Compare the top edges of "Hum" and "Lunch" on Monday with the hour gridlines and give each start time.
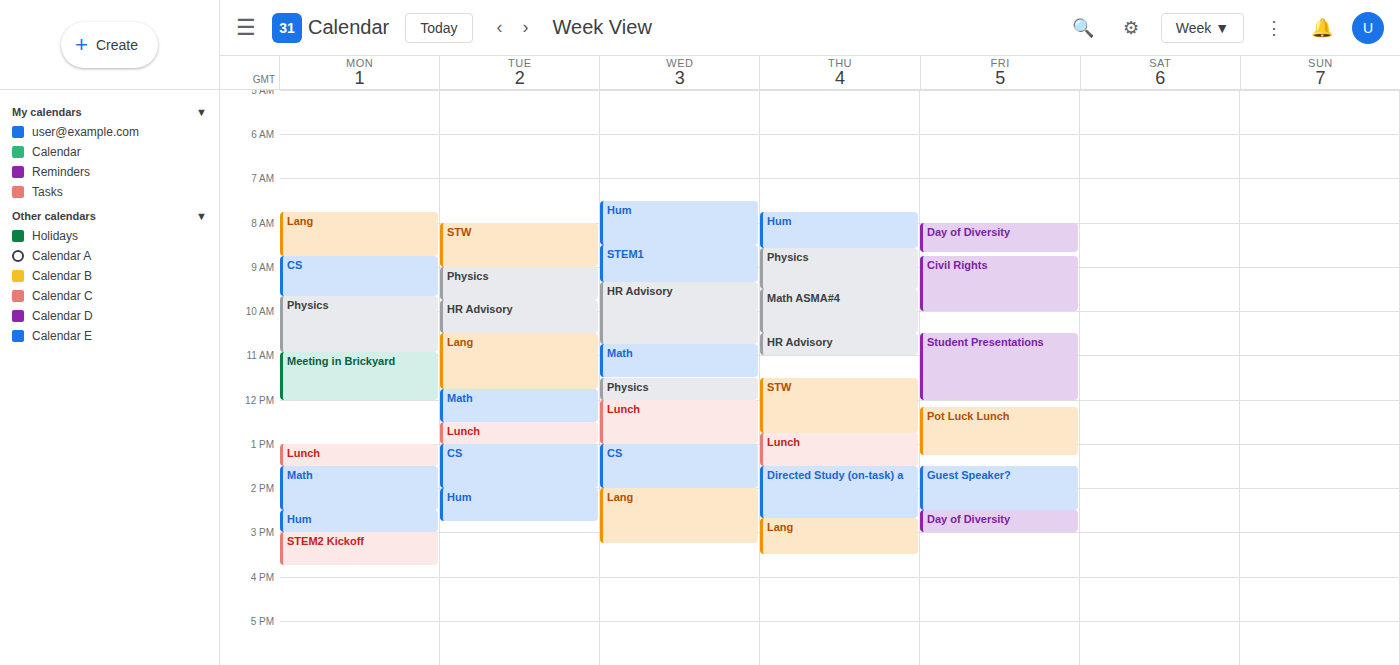
"Hum": 2:30 PM, halfway between the 2 PM and 3 PM lines. "Lunch": 1:00 PM, exactly on the 1 PM line.